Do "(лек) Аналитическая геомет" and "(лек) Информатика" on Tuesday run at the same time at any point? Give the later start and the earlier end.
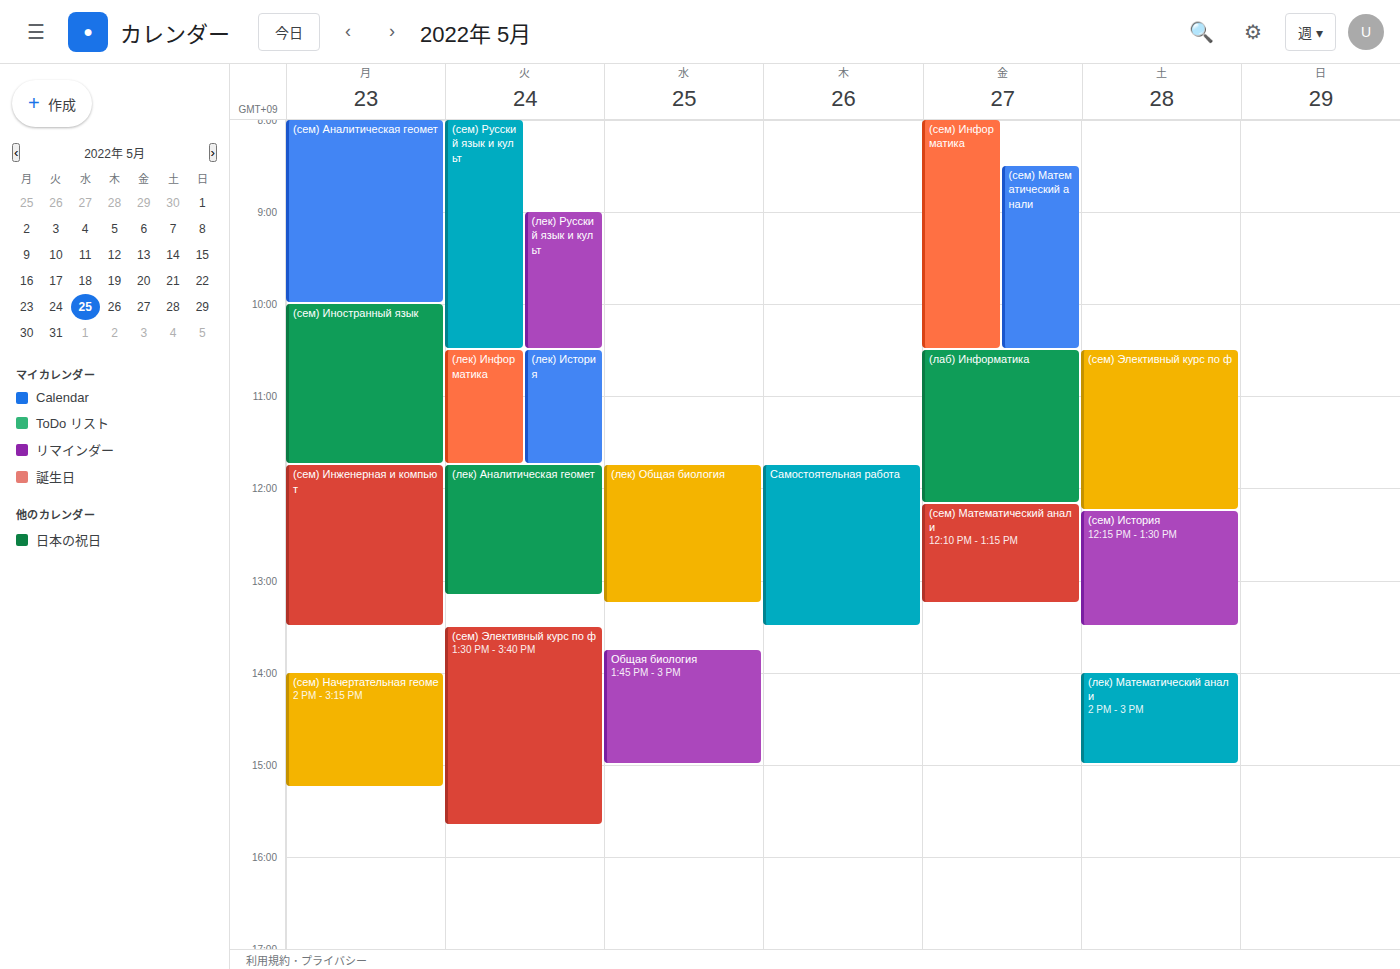
"(лек) Информатика" ends at 11:45 AM, exactly when "(лек) Аналитическая геомет" starts -- they touch but do not overlap.